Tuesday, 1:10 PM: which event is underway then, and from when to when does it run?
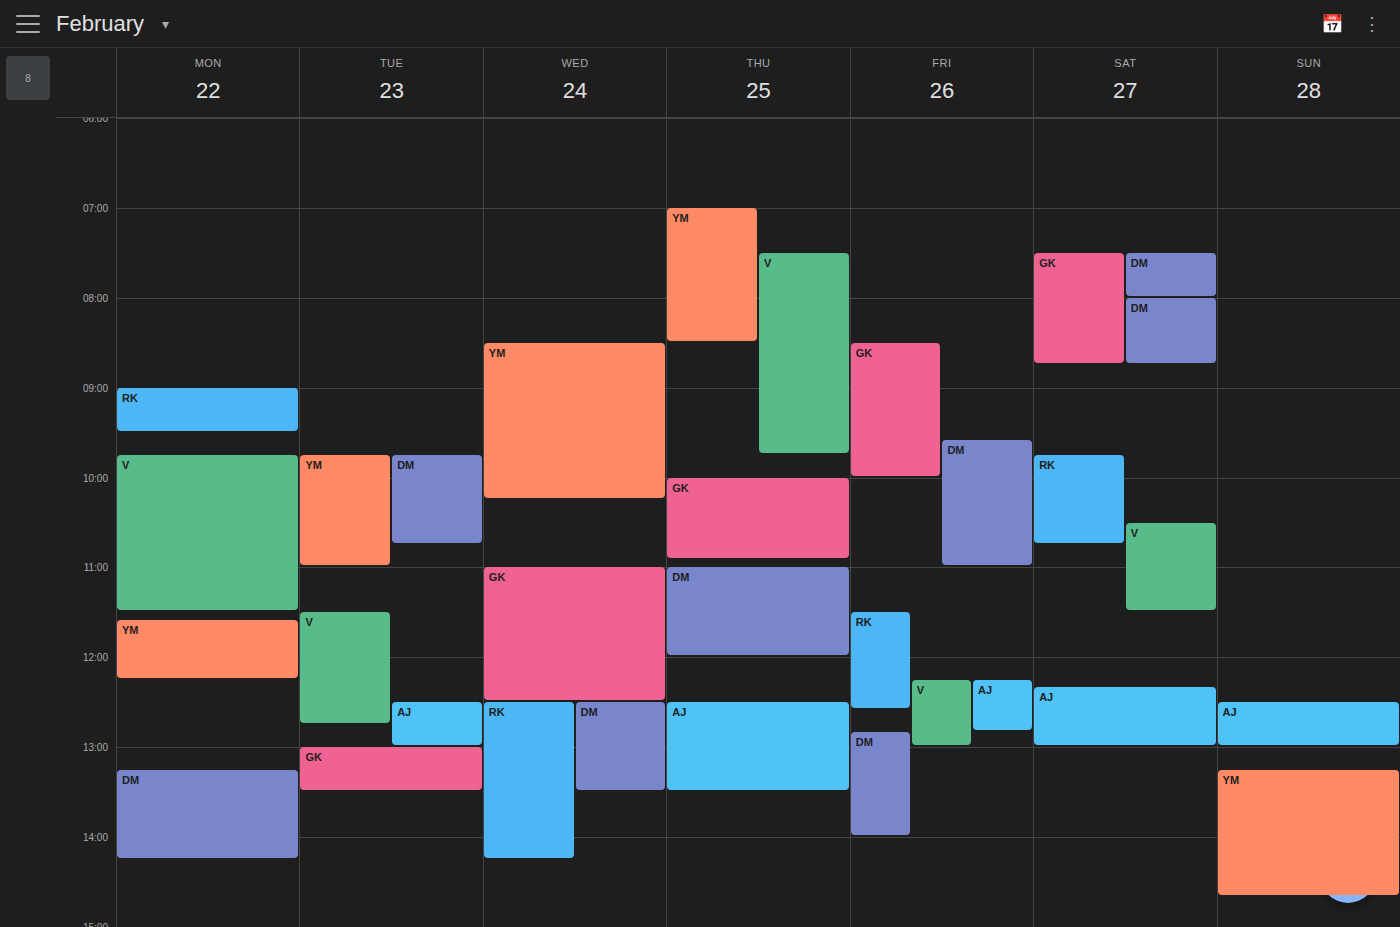
"GK", 1:00 PM to 1:30 PM